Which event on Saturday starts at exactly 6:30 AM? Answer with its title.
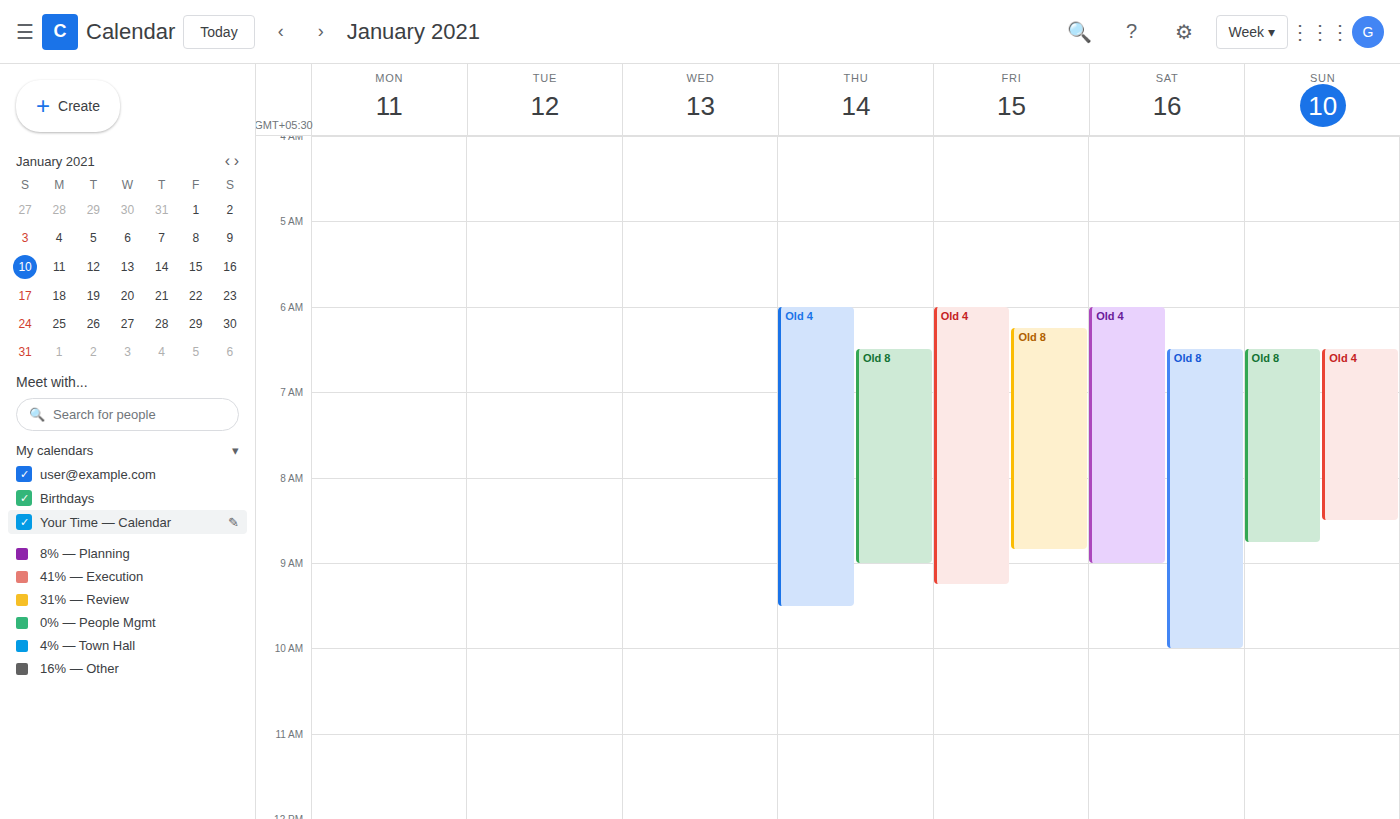
"Old 8"